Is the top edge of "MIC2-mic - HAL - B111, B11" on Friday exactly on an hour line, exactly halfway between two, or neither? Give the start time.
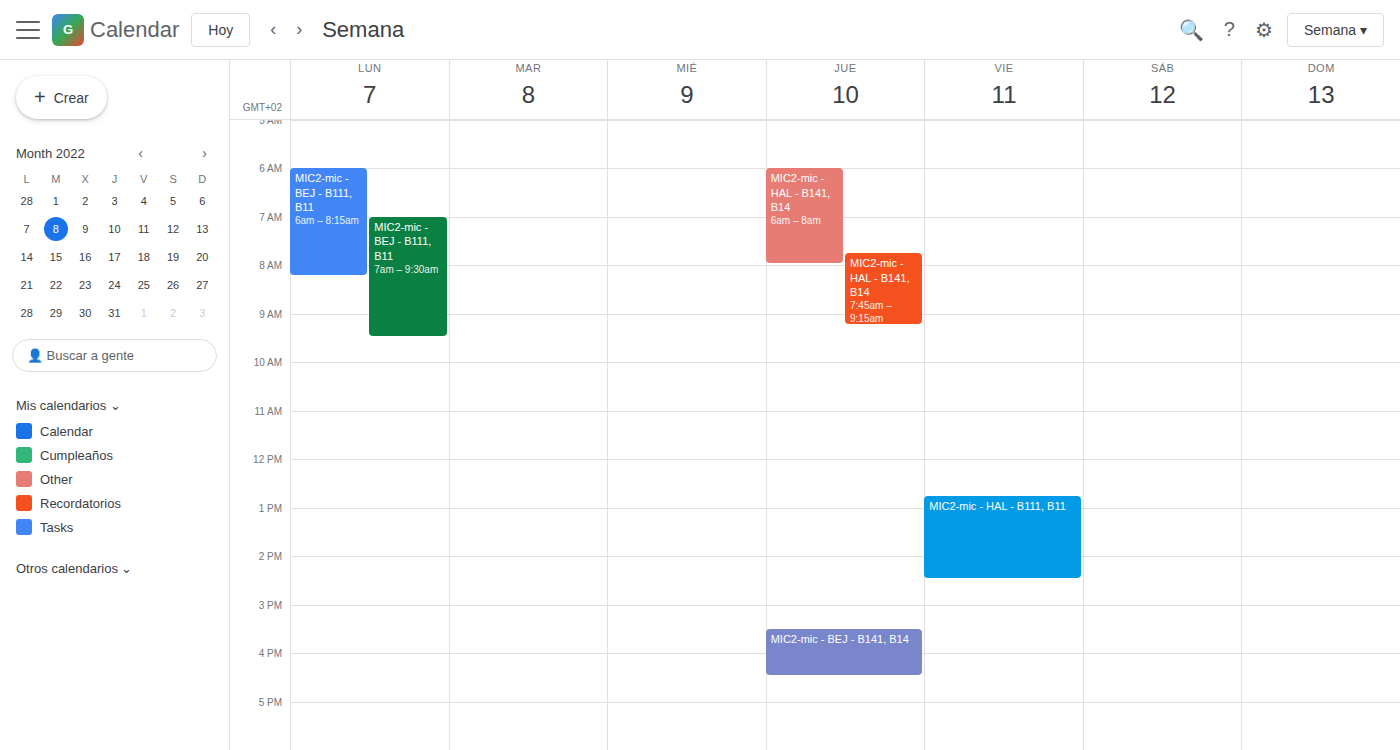
12:45 PM -- neither: three quarters of the way from the 12 PM line to the 1 PM line.